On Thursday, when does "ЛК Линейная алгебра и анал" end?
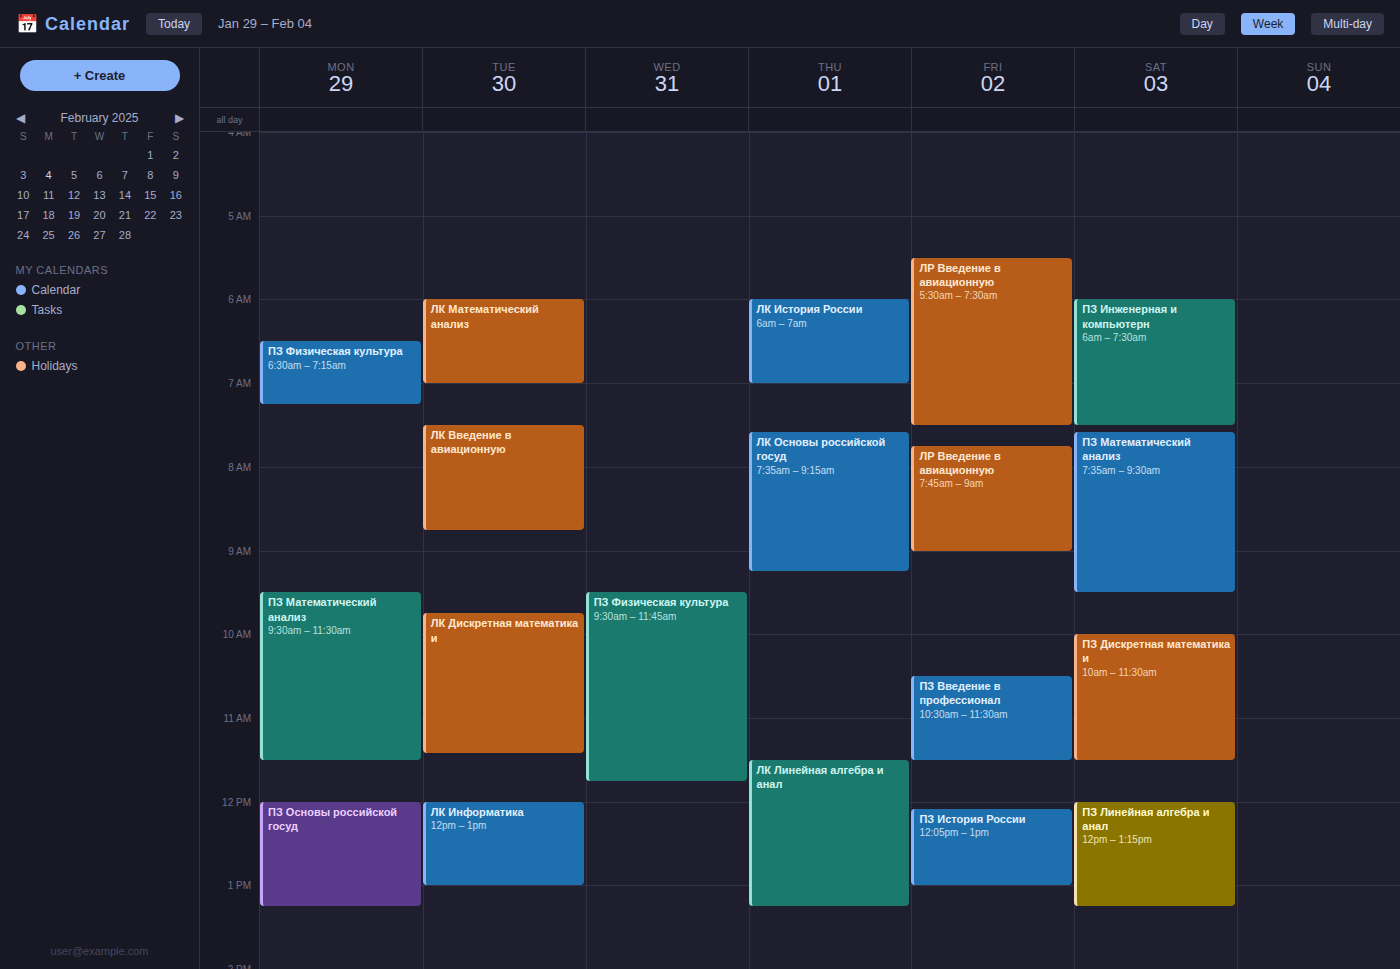
1:15 PM